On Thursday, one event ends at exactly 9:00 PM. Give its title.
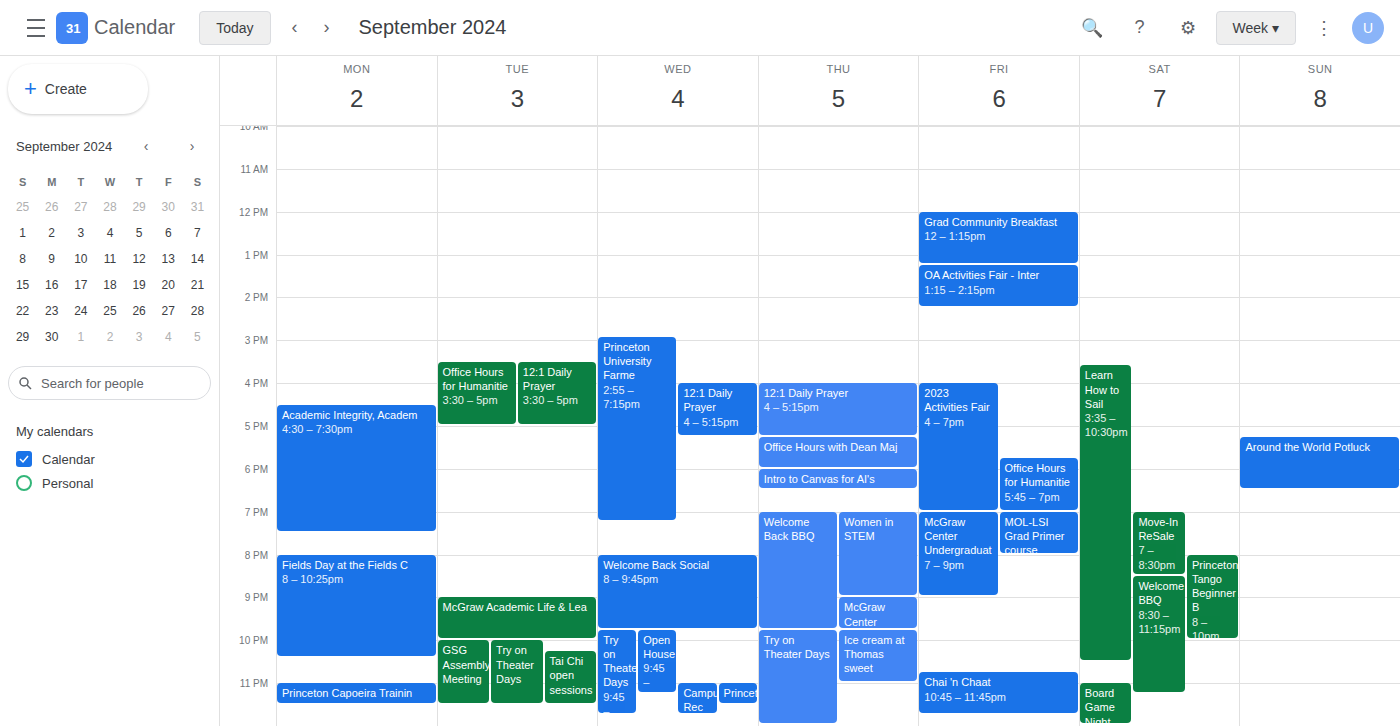
"Women in STEM"